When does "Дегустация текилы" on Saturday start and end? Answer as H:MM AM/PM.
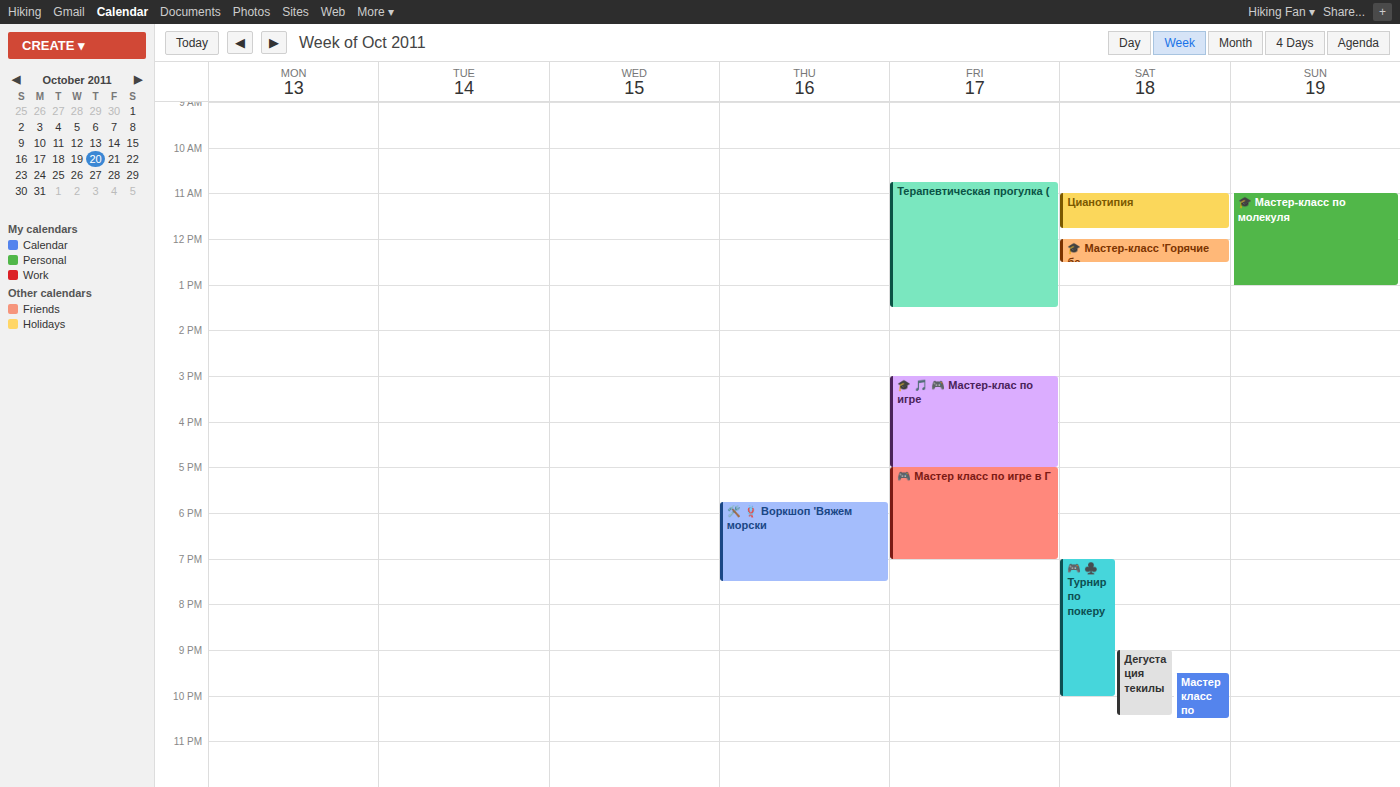
9:00 PM to 10:25 PM